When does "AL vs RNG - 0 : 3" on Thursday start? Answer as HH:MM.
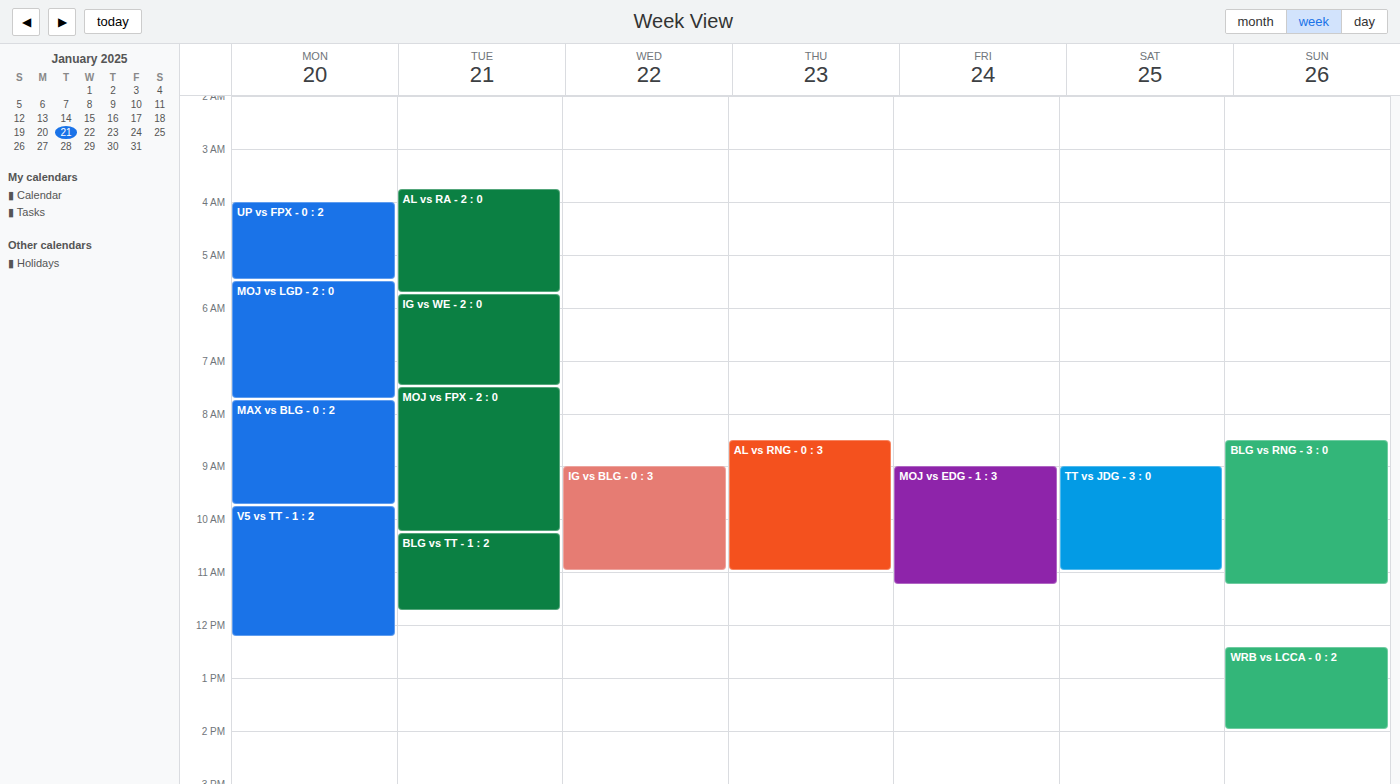
08:30